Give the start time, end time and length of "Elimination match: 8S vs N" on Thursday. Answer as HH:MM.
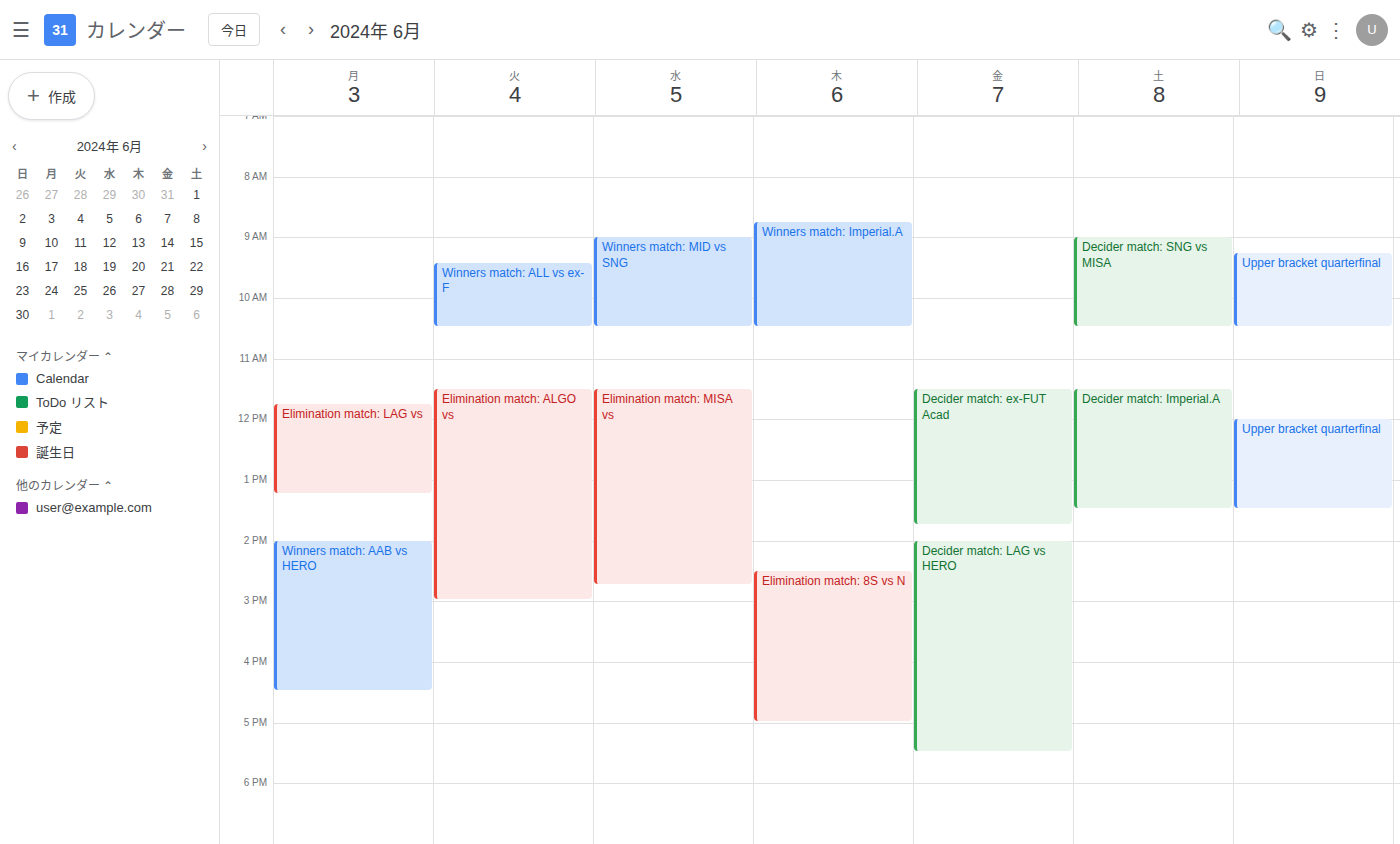
14:30 to 17:00, 2 hours 30 minutes